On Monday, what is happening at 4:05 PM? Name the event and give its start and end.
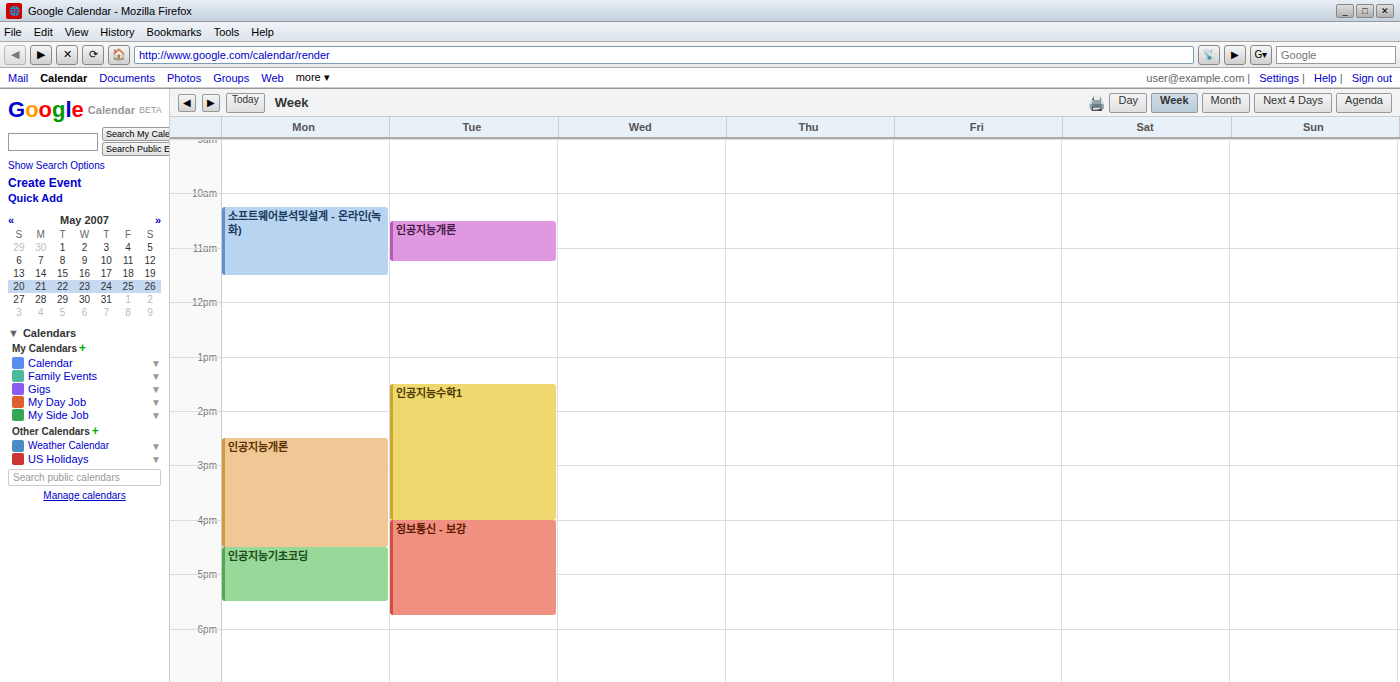
"인공지능개론", 2:30 PM to 4:30 PM